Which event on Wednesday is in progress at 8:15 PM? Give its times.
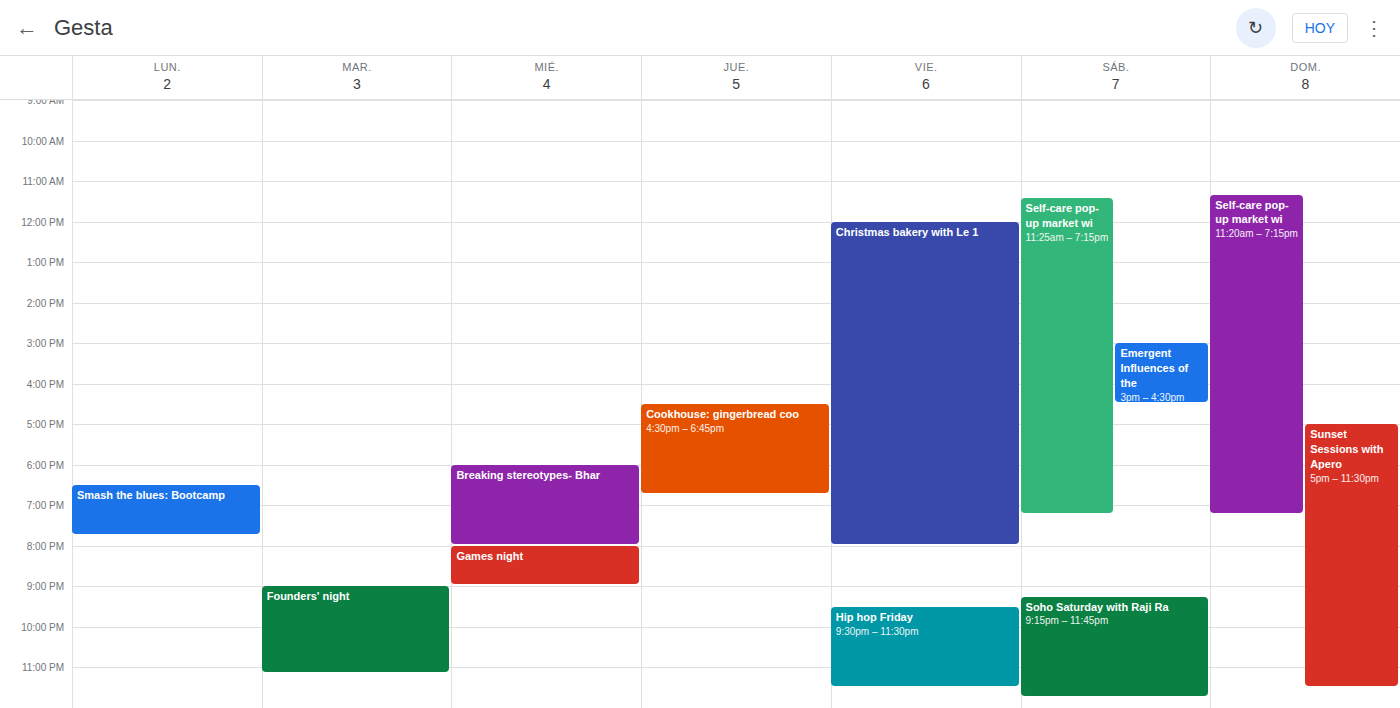
"Games night", 8:00 PM to 9:00 PM